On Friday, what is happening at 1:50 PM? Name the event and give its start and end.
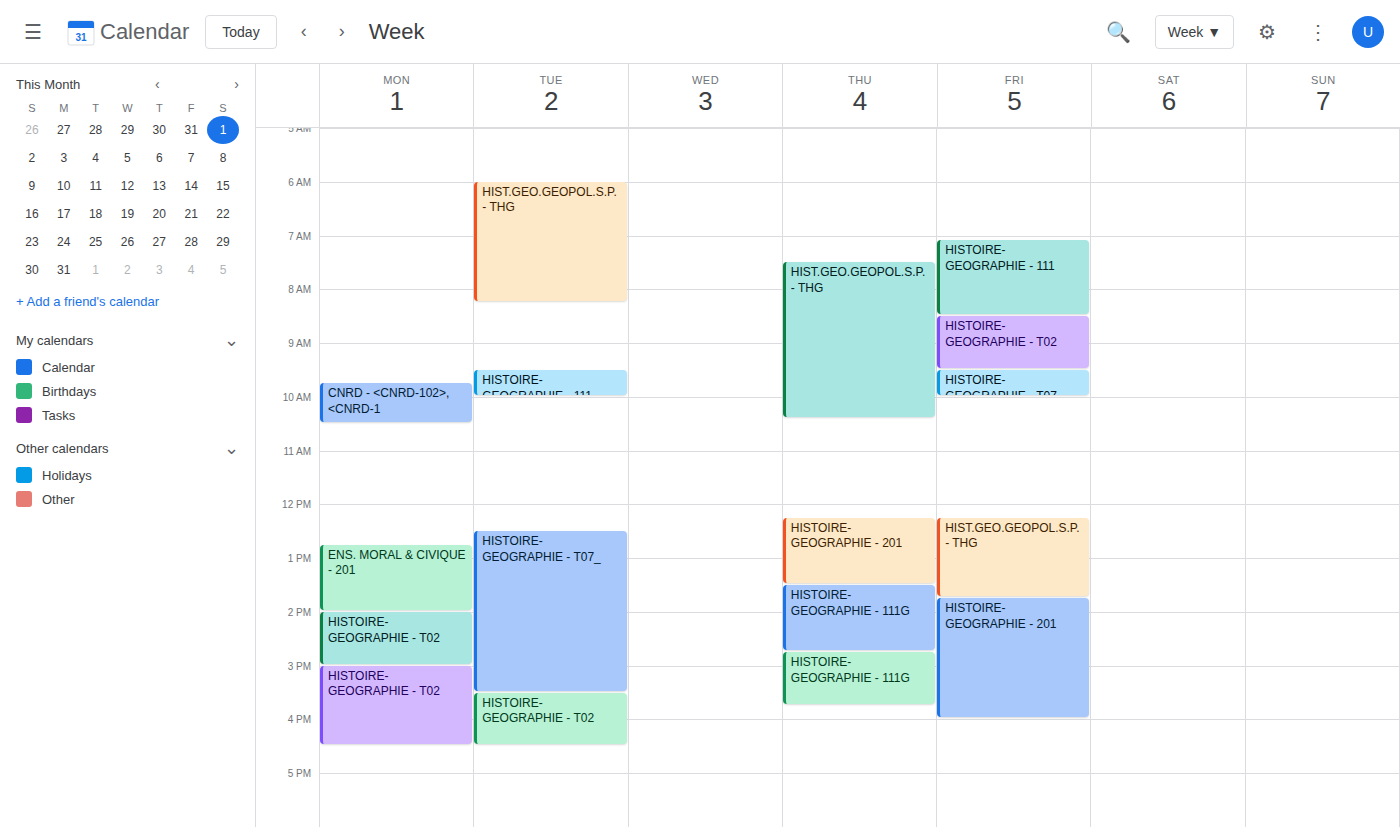
"HISTOIRE-GEOGRAPHIE - 201", 1:45 PM to 4:00 PM